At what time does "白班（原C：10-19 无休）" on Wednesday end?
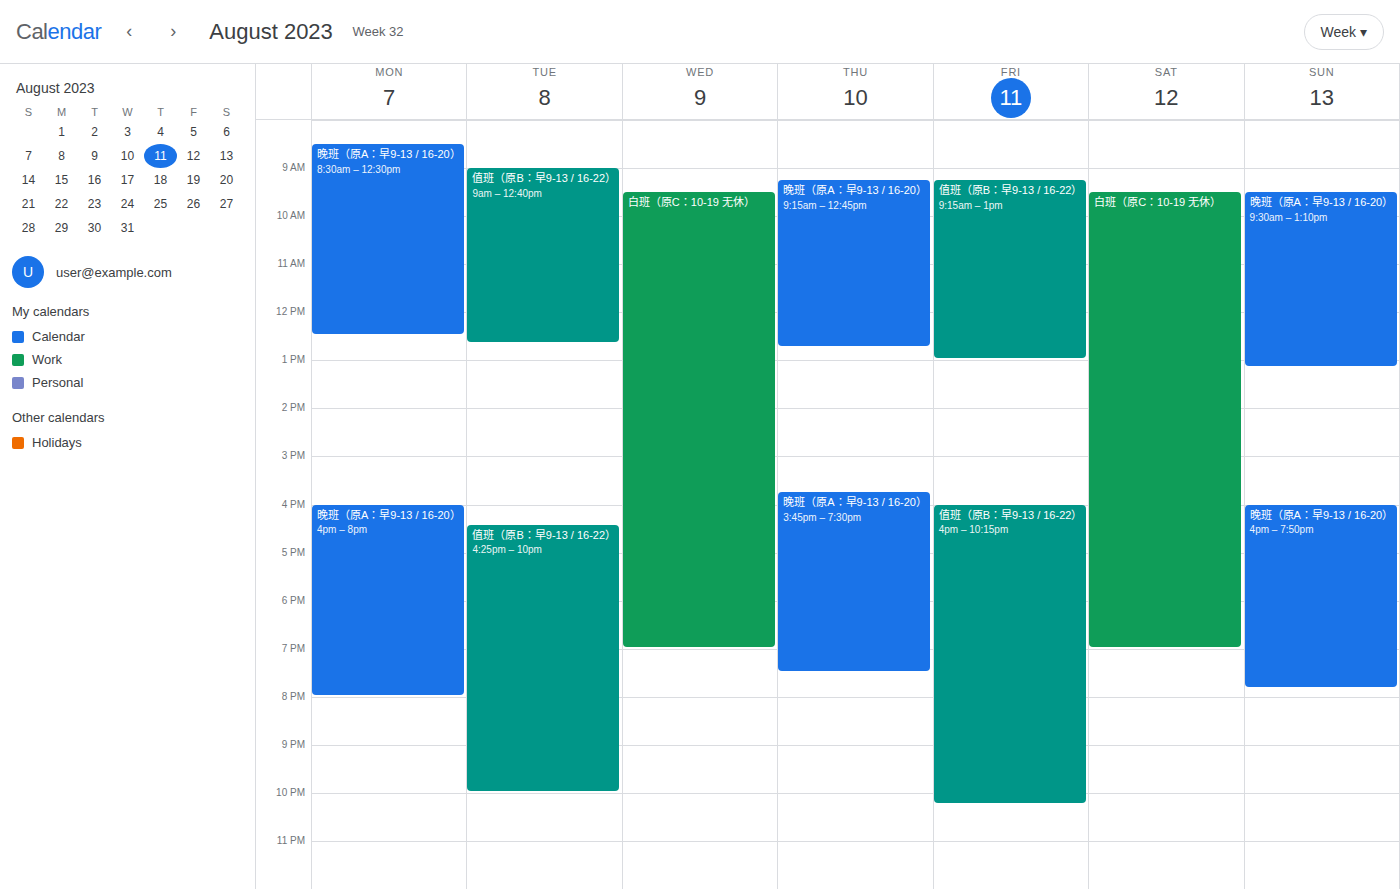
7:00 PM